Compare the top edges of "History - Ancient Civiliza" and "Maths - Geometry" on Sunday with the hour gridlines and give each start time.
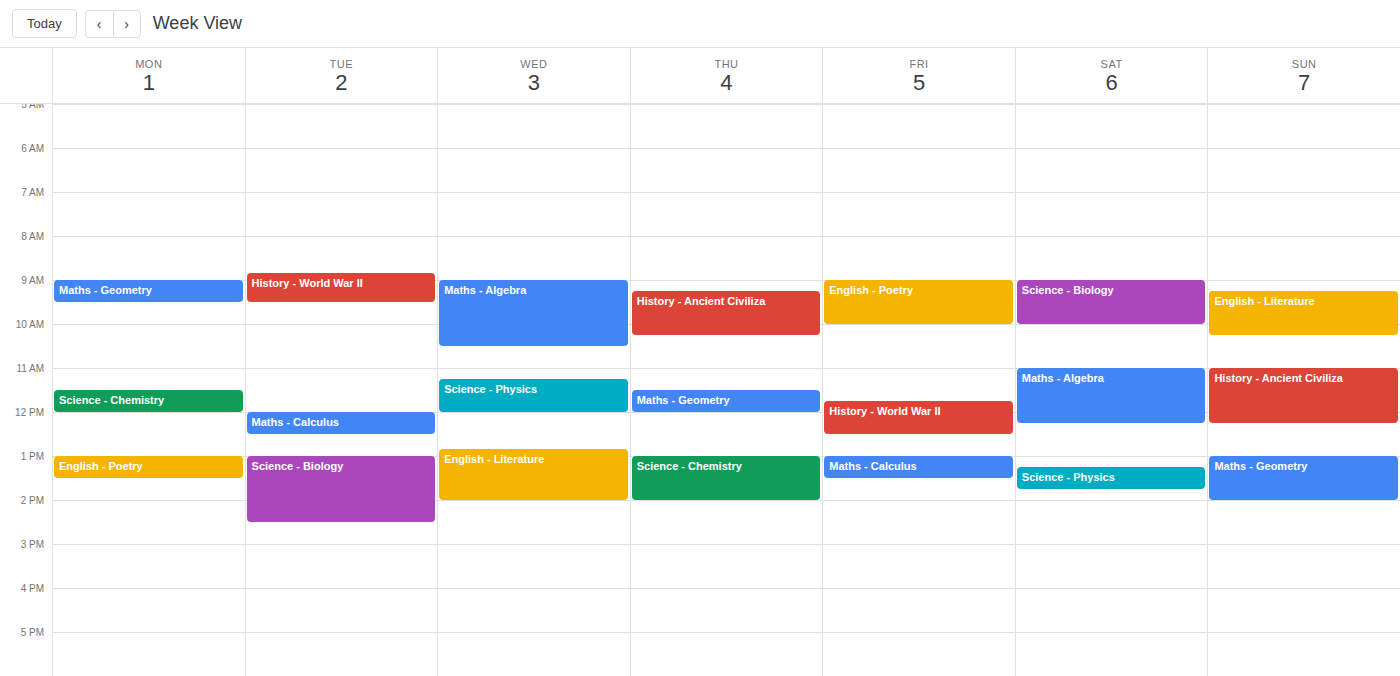
"History - Ancient Civiliza": 11:00, exactly on the 11:00 line. "Maths - Geometry": 13:00, exactly on the 13:00 line.